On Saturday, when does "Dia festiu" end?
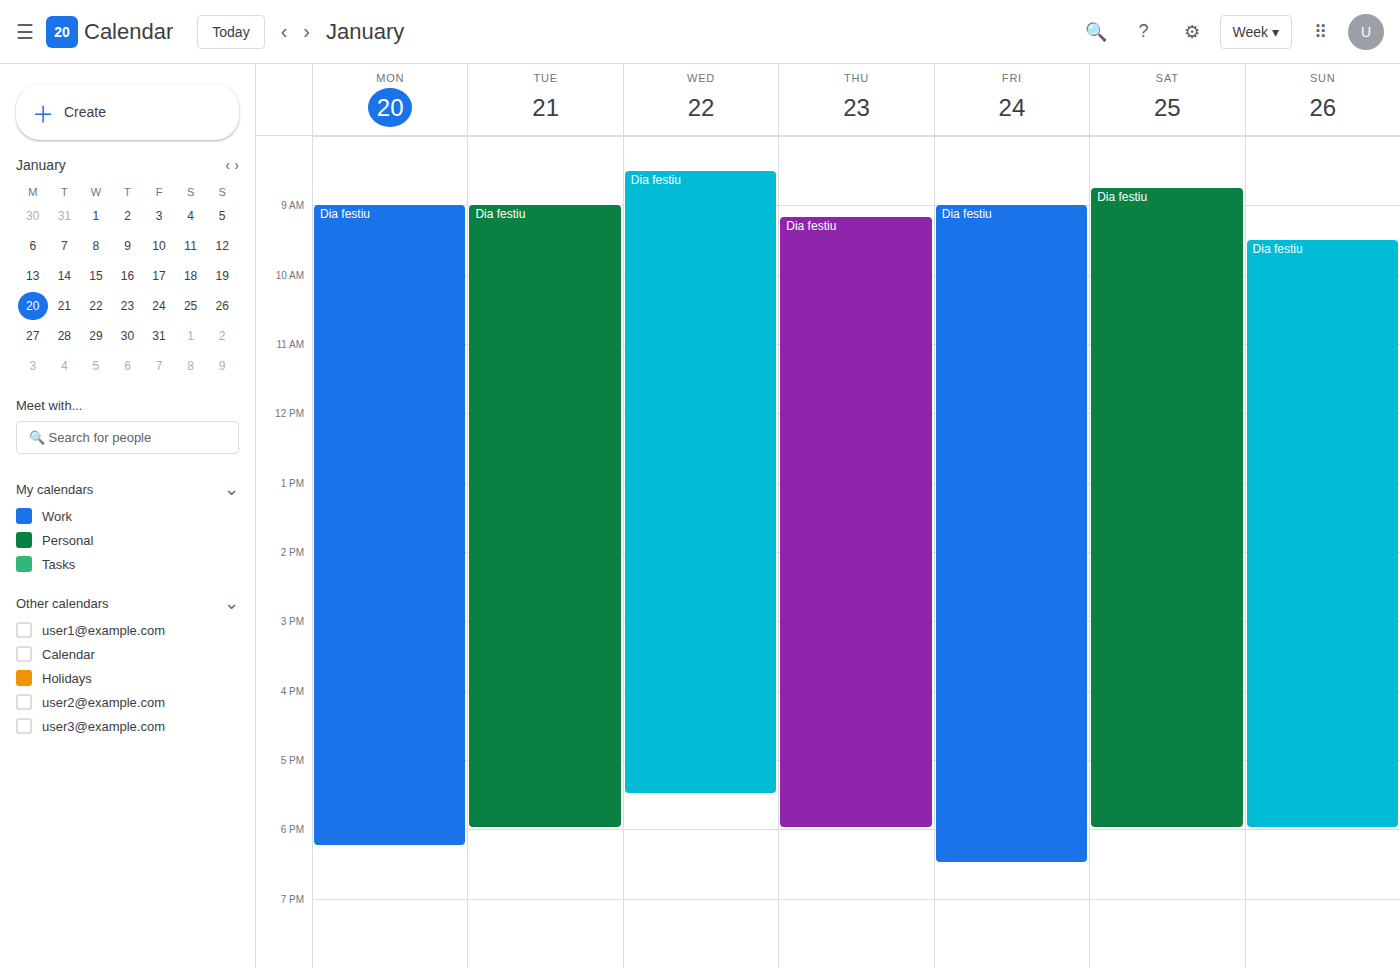
6:00 PM